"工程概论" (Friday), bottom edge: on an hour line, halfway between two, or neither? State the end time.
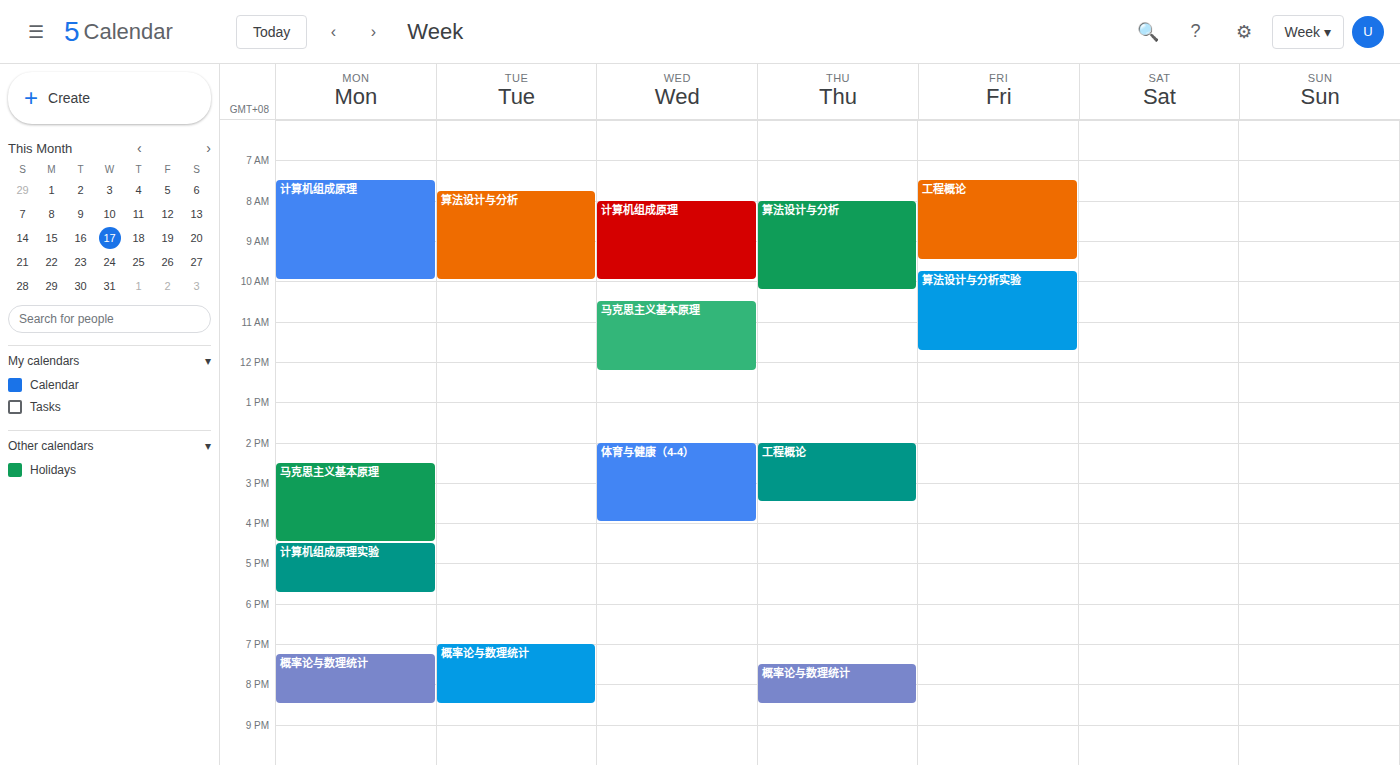
9:30 AM -- halfway between the 9 AM and 10 AM lines.